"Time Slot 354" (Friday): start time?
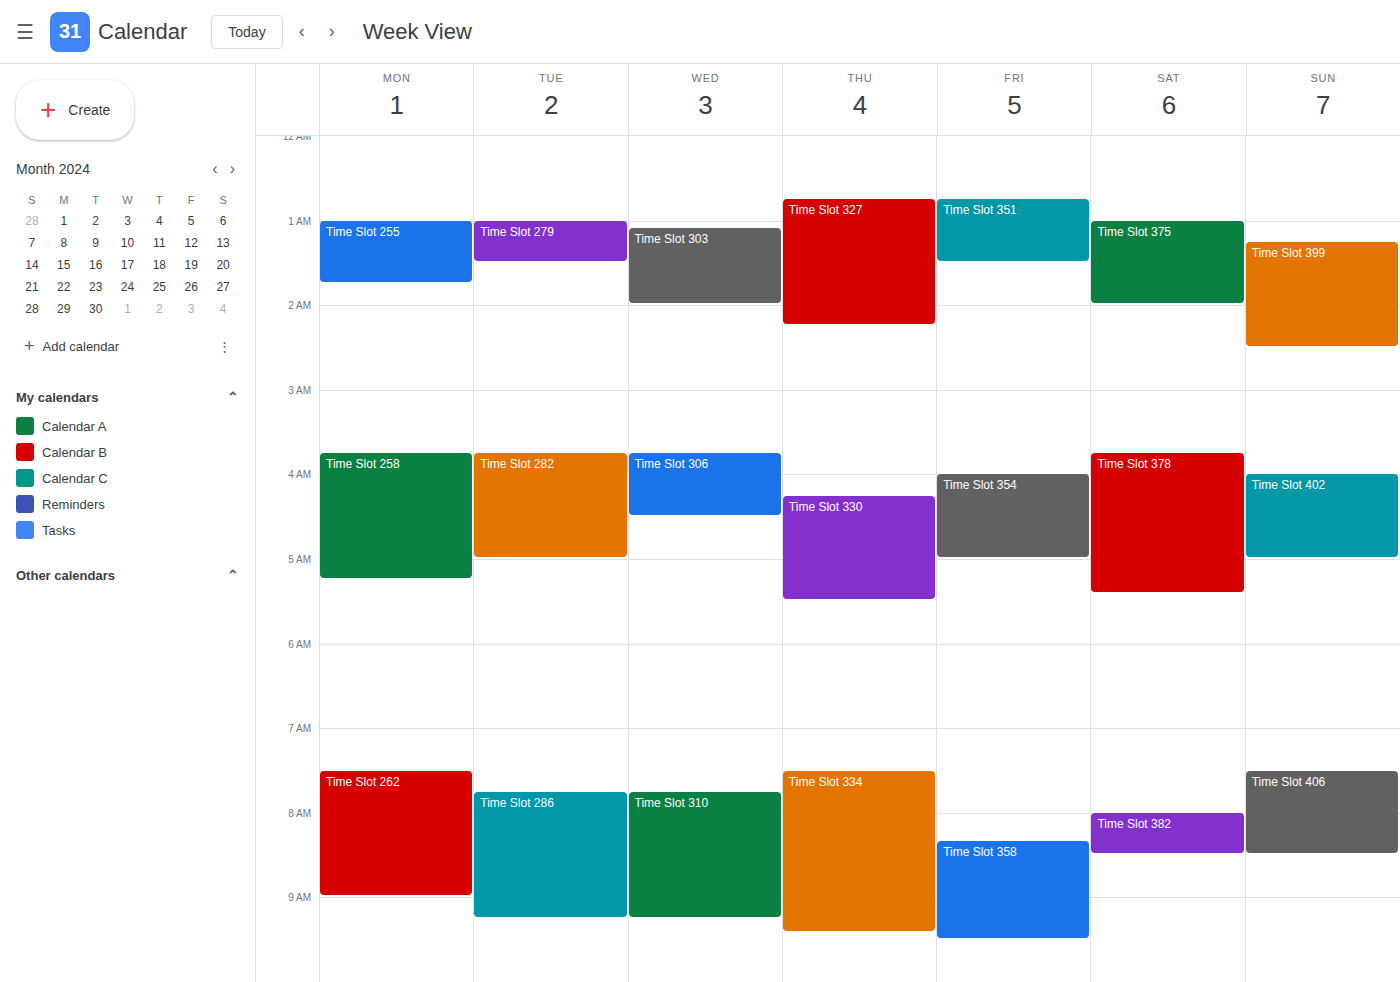
4:00 AM